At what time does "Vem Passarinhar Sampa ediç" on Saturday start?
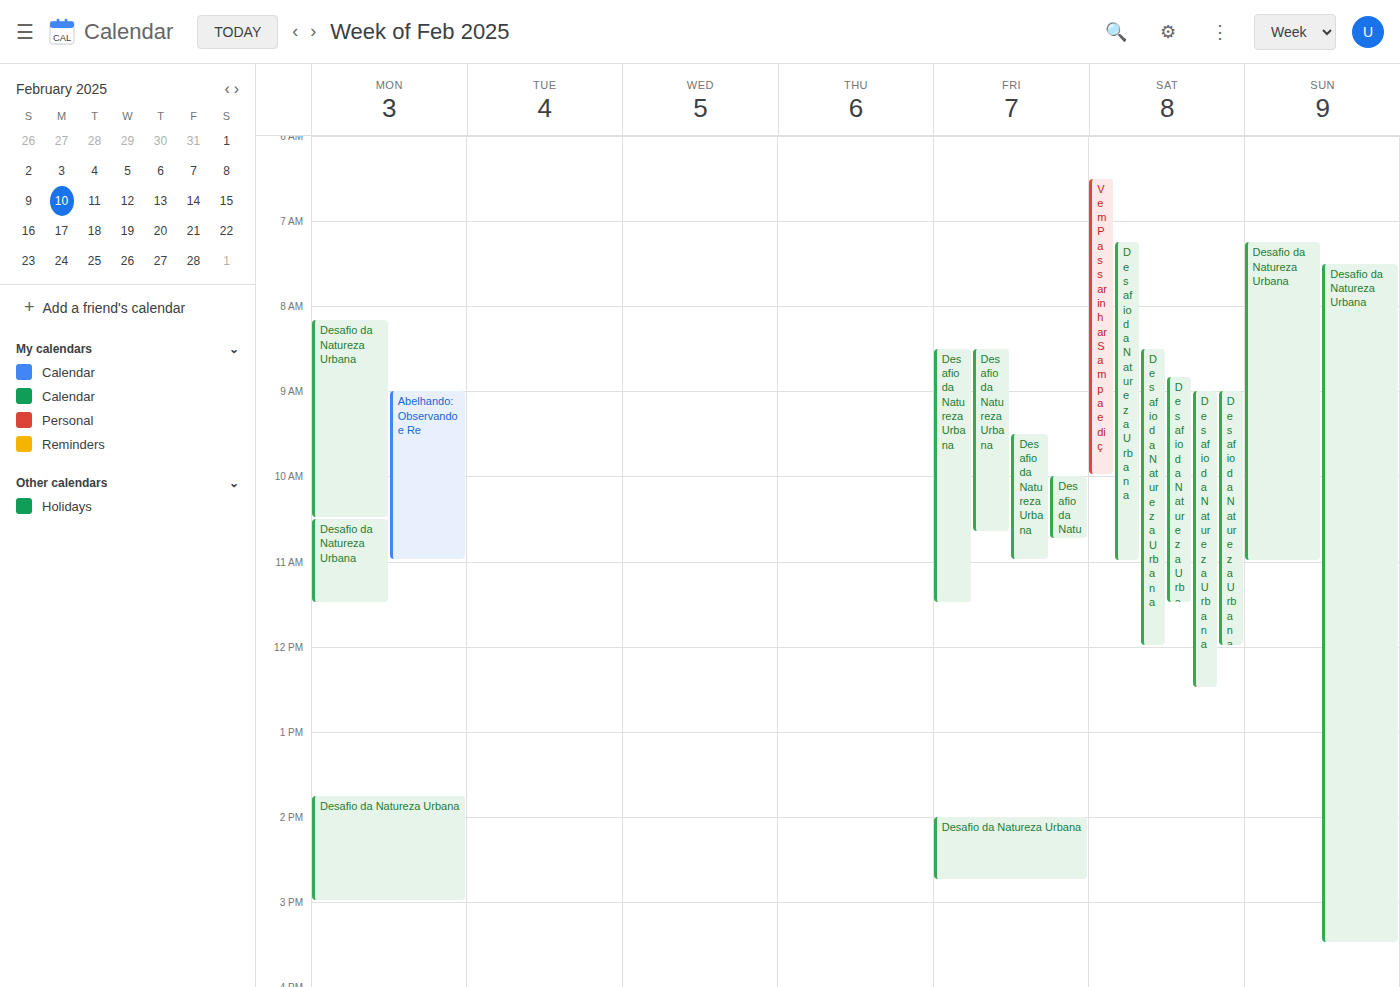
6:30 AM